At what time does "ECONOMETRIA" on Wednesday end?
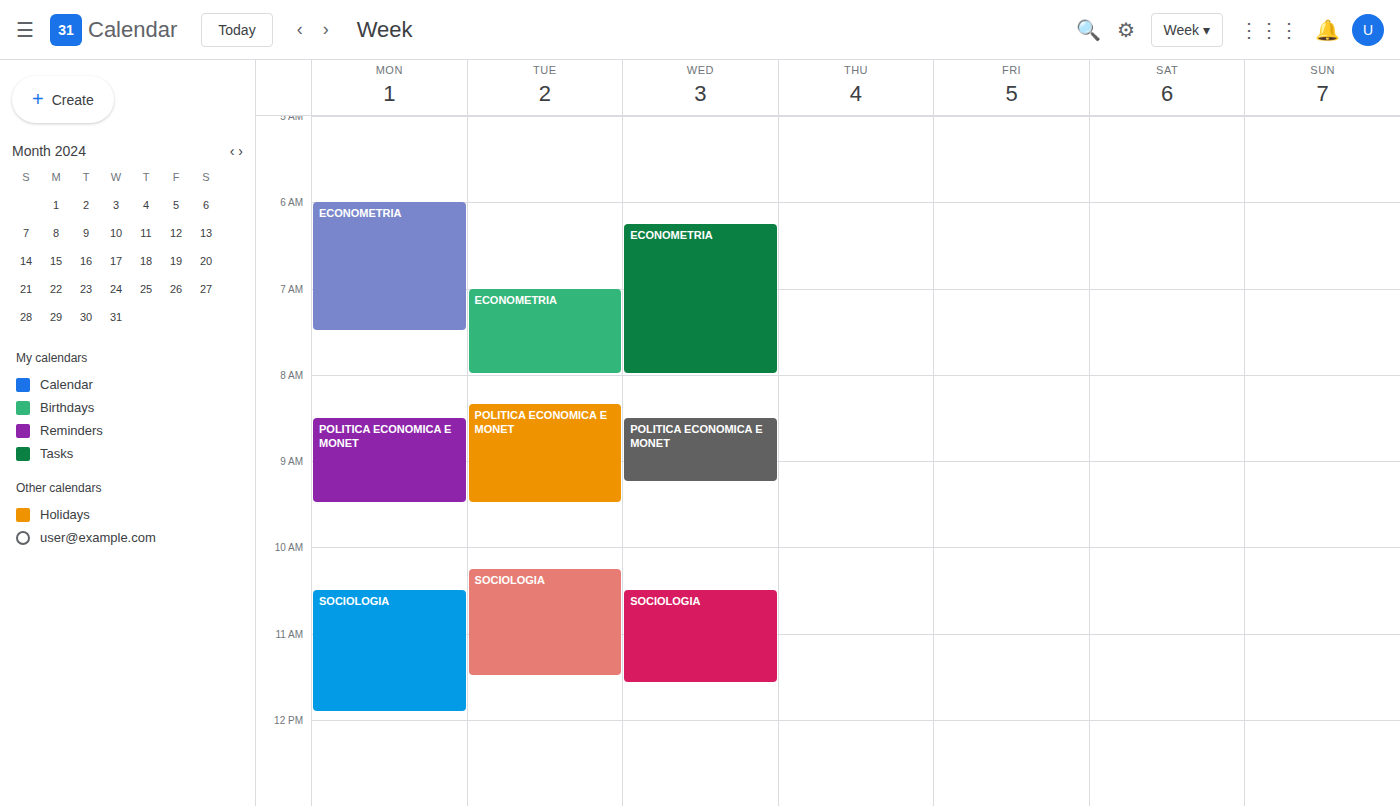
8:00 AM